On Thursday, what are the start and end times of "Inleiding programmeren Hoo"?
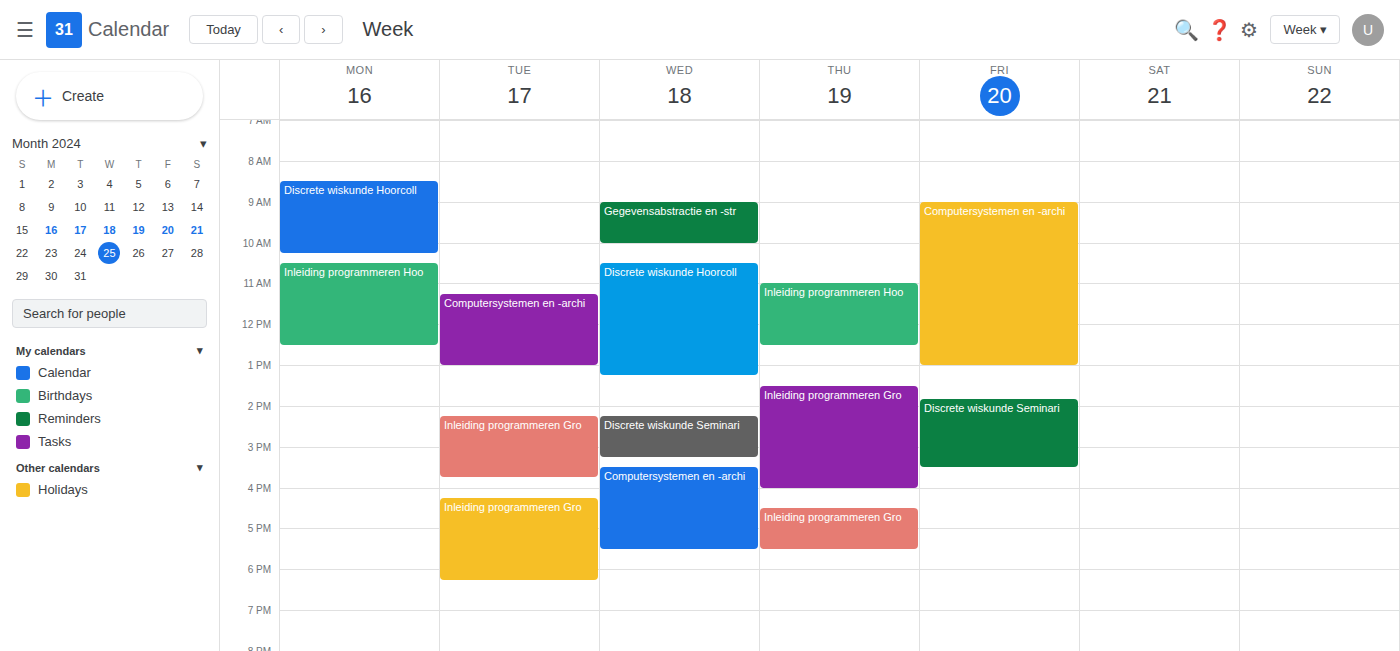
11:00 to 12:30